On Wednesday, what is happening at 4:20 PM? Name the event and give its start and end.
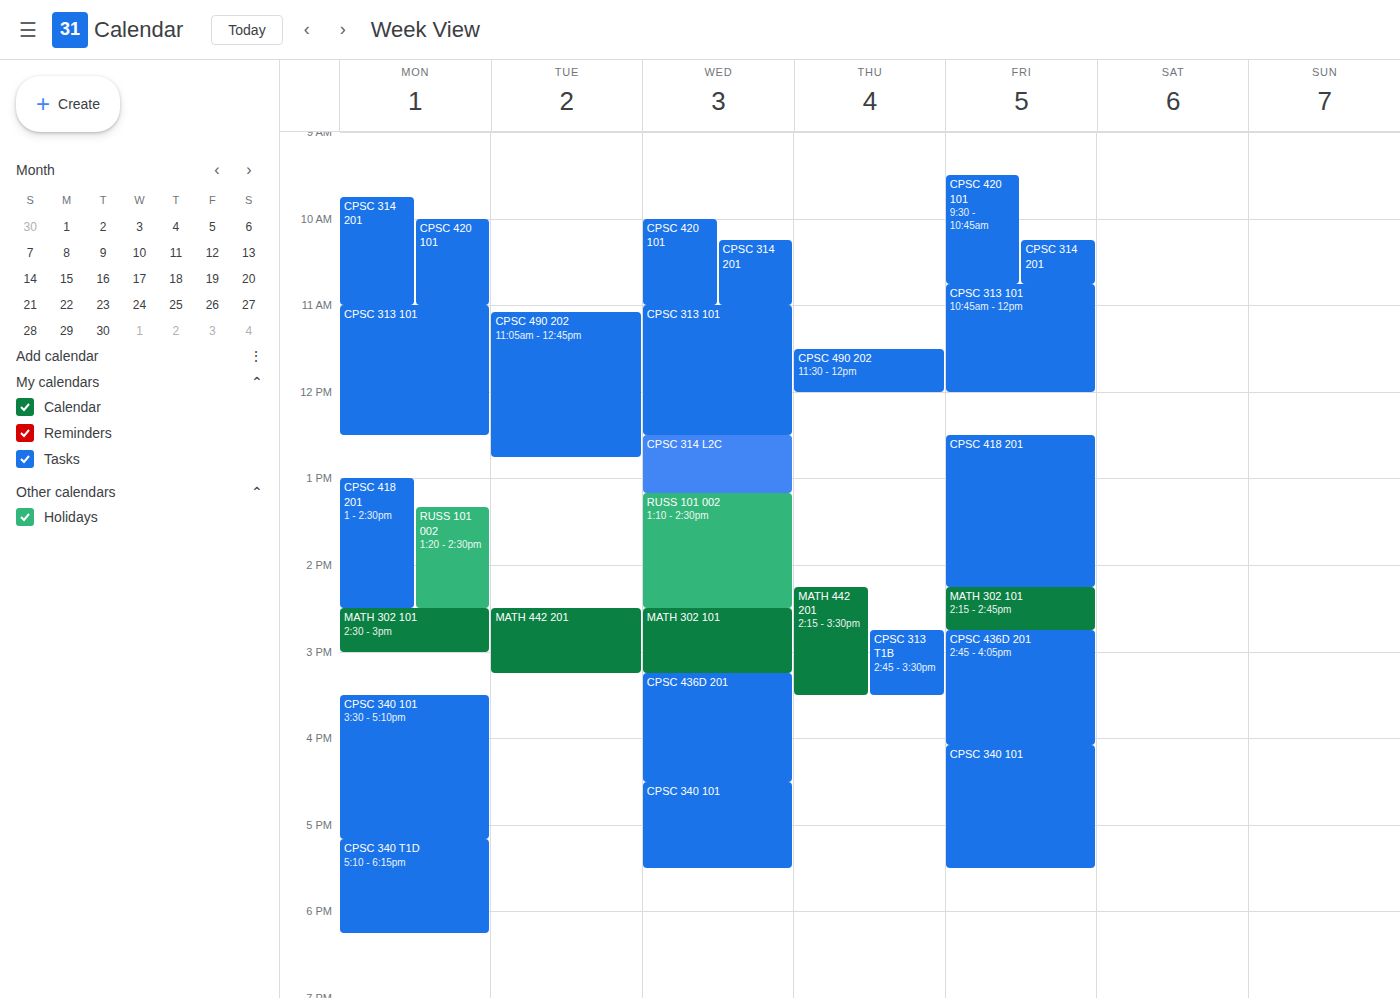
"CPSC 436D 201", 3:15 PM to 4:30 PM